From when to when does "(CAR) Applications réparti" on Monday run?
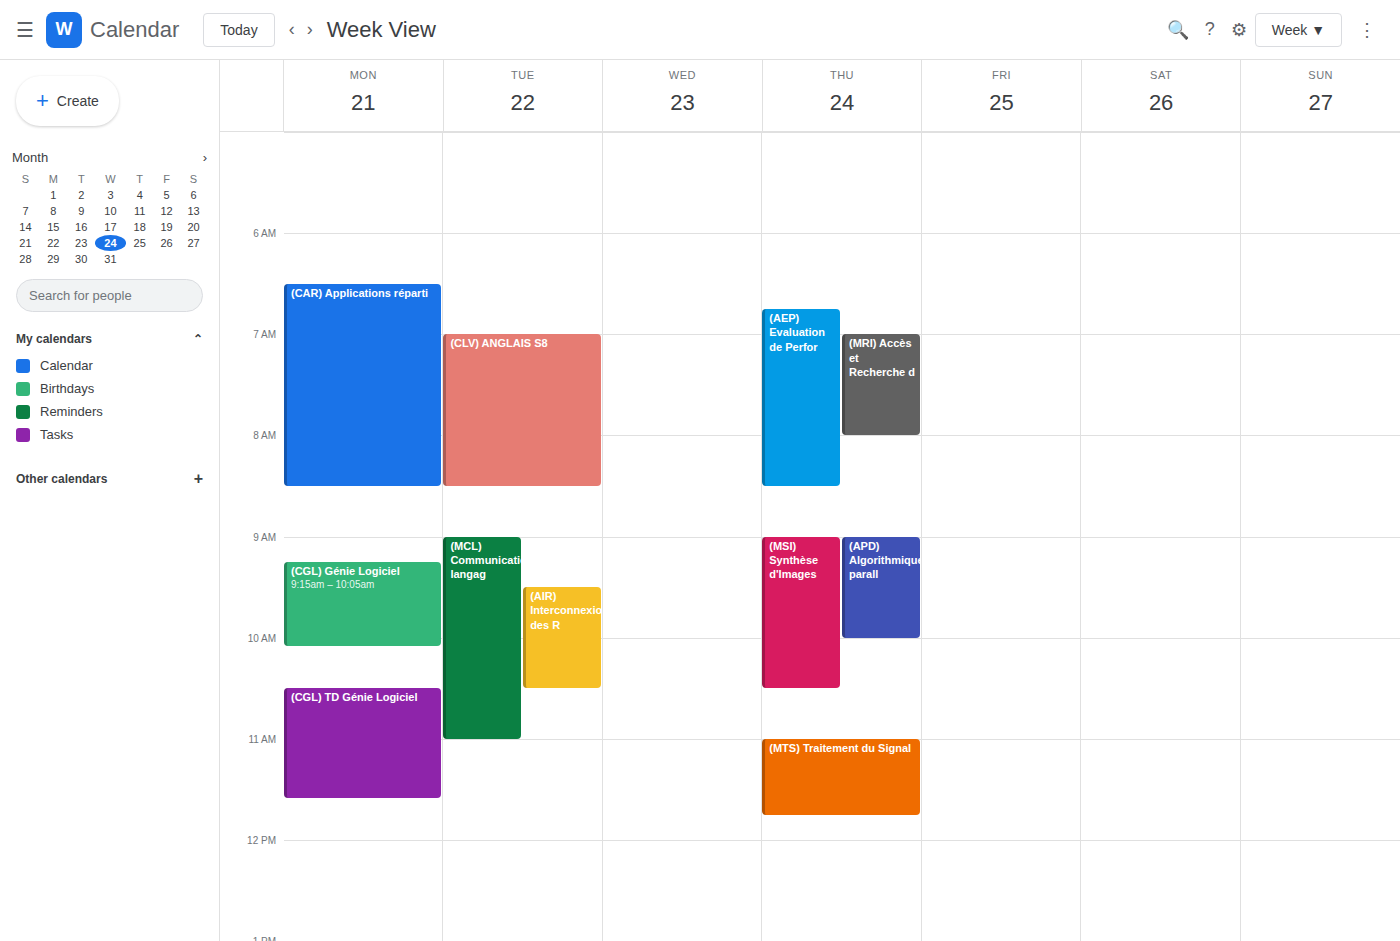
6:30 AM to 8:30 AM